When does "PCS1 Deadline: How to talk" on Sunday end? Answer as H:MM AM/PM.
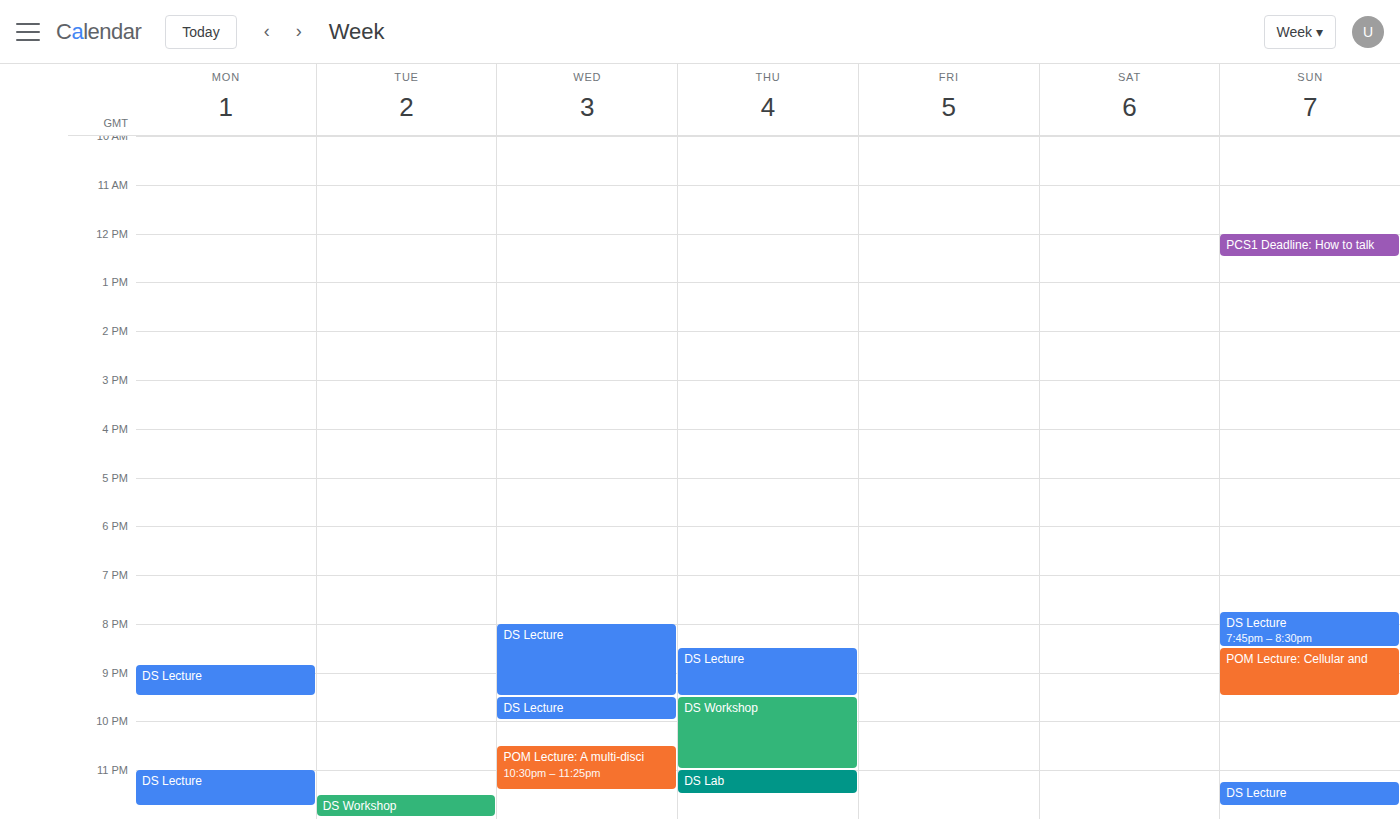
12:30 PM